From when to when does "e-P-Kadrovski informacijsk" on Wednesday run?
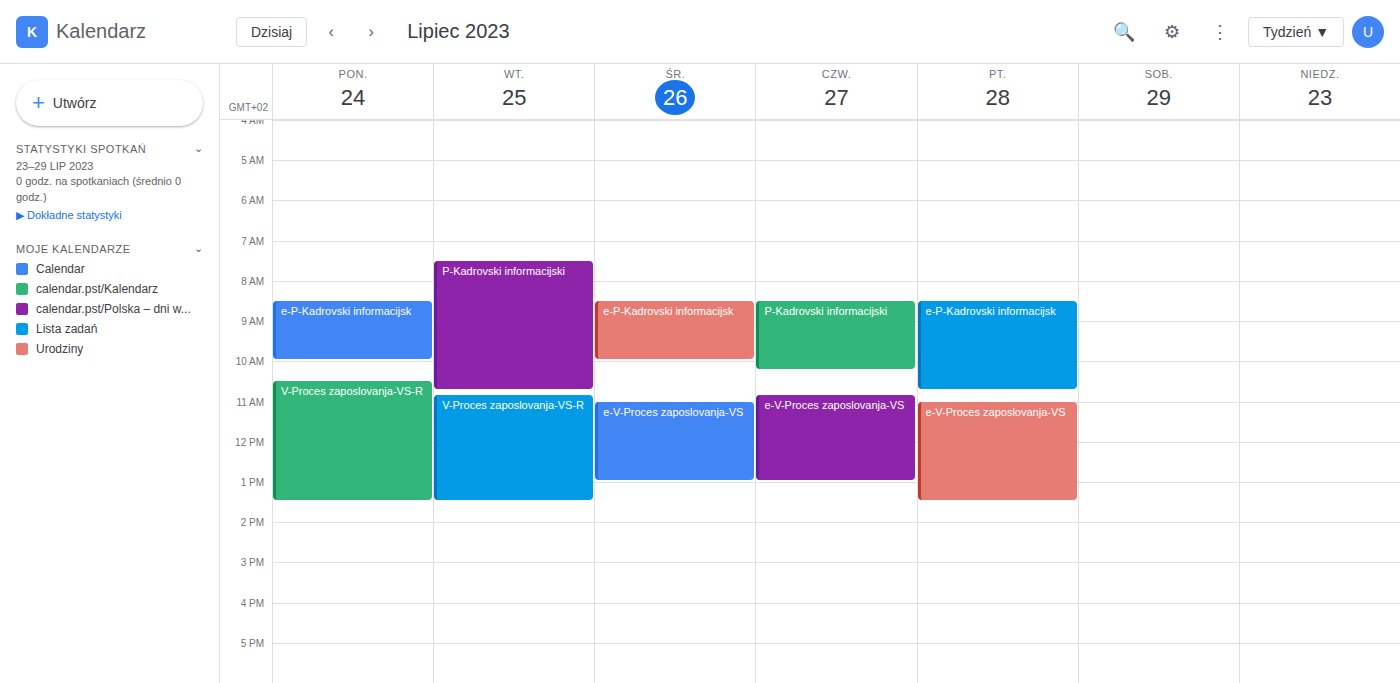
8:30 AM to 10:00 AM